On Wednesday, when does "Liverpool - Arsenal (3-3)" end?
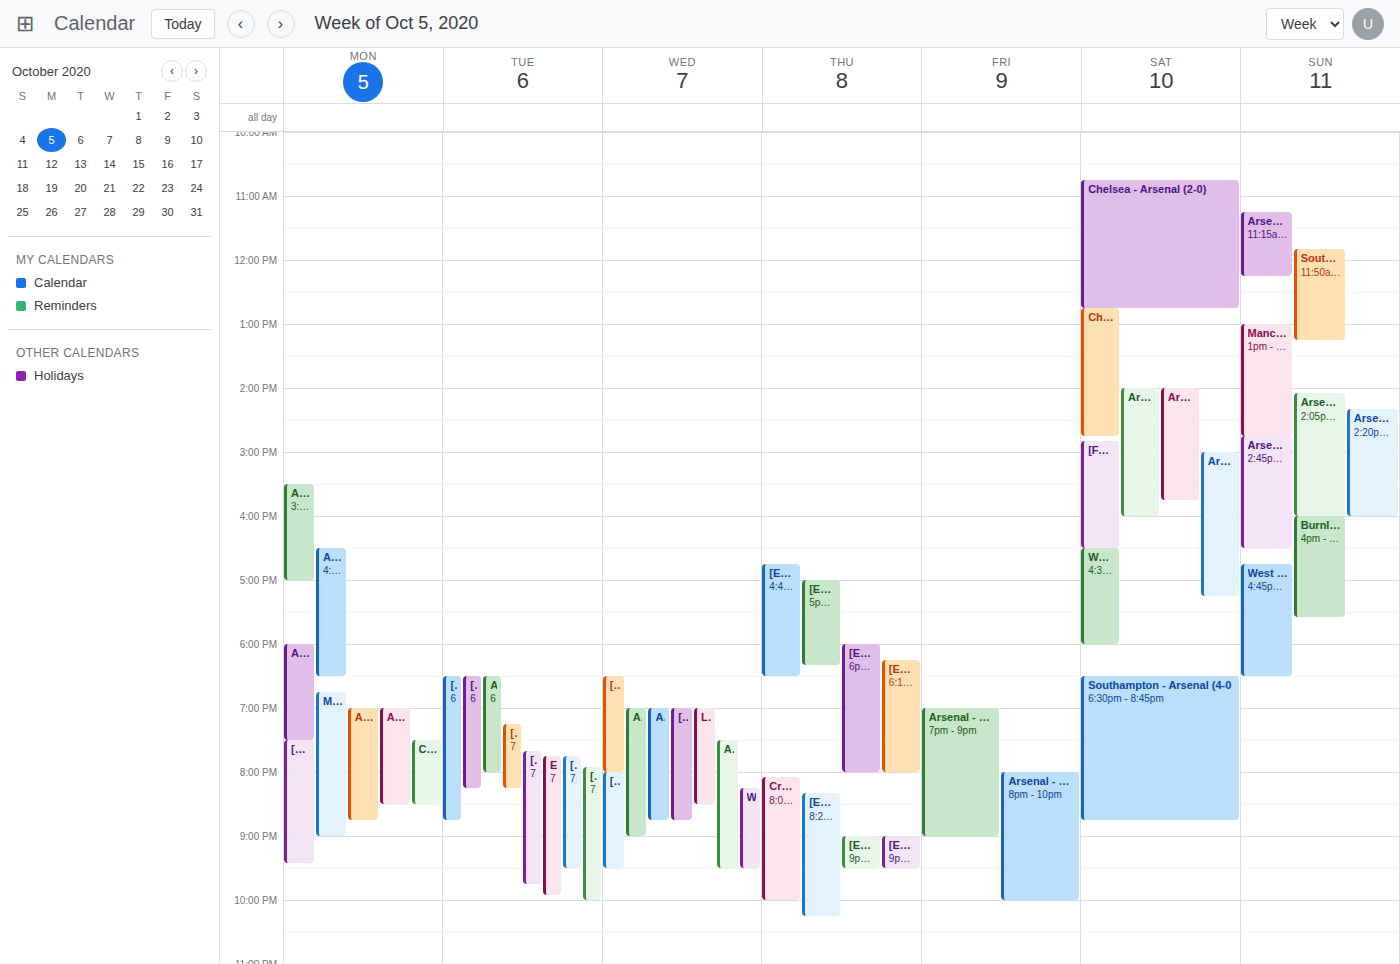
20:30